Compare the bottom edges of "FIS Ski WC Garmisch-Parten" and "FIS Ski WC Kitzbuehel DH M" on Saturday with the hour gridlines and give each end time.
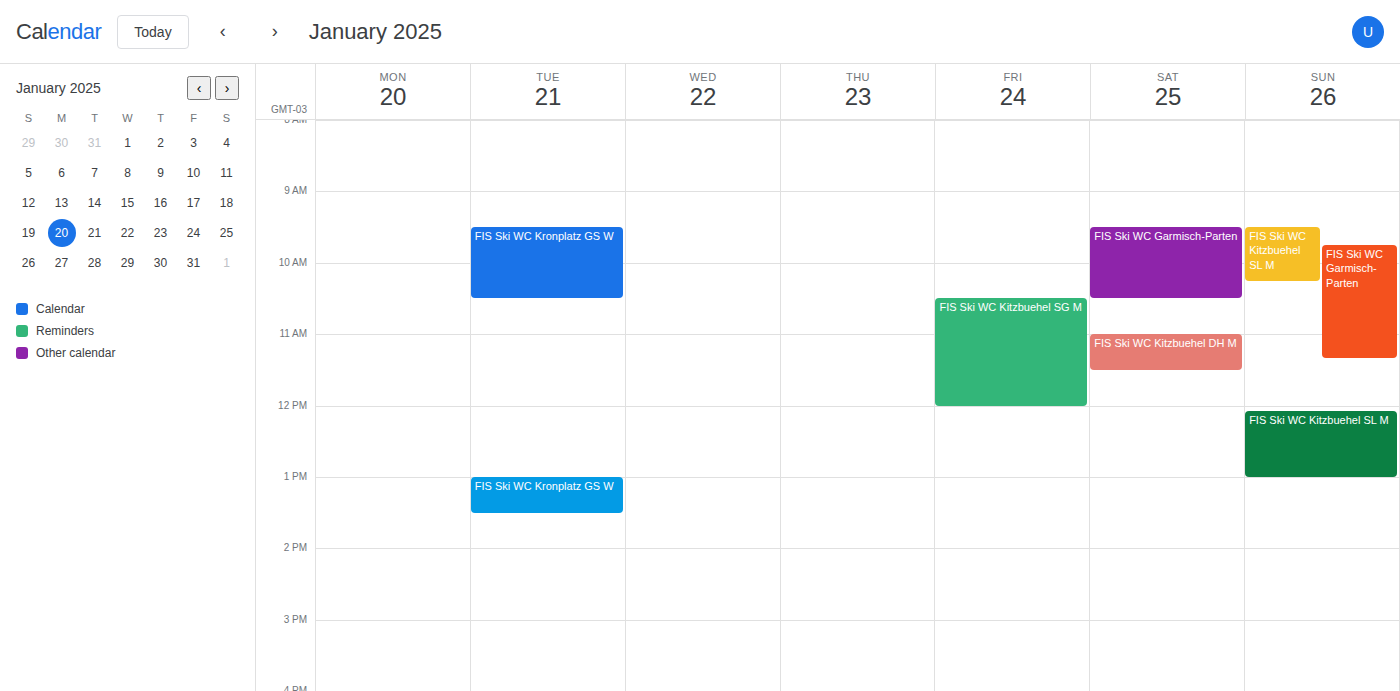
"FIS Ski WC Garmisch-Parten": 10:30 AM, halfway between the 10 AM and 11 AM lines. "FIS Ski WC Kitzbuehel DH M": 11:30 AM, halfway between the 11 AM and 12 PM lines.